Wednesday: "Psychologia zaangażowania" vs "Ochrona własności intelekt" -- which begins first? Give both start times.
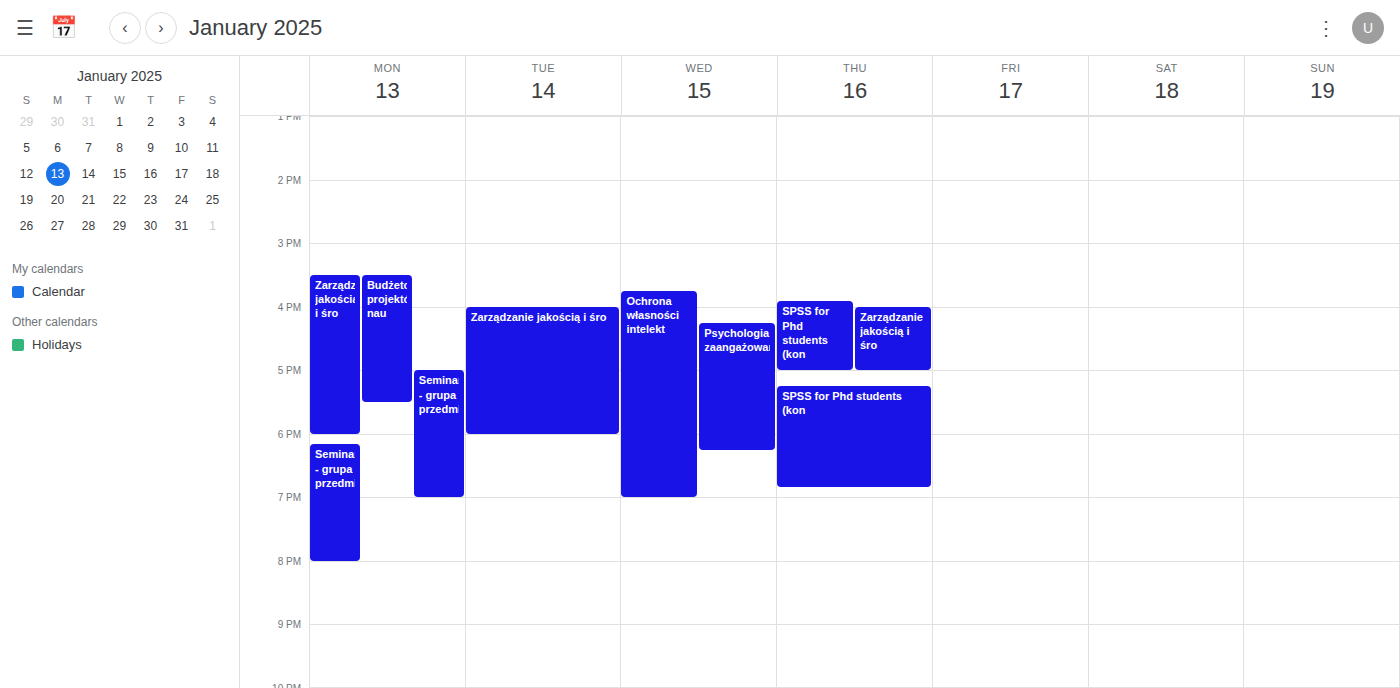
"Ochrona własności intelekt" 3:45 PM; "Psychologia zaangażowania" 4:15 PM.